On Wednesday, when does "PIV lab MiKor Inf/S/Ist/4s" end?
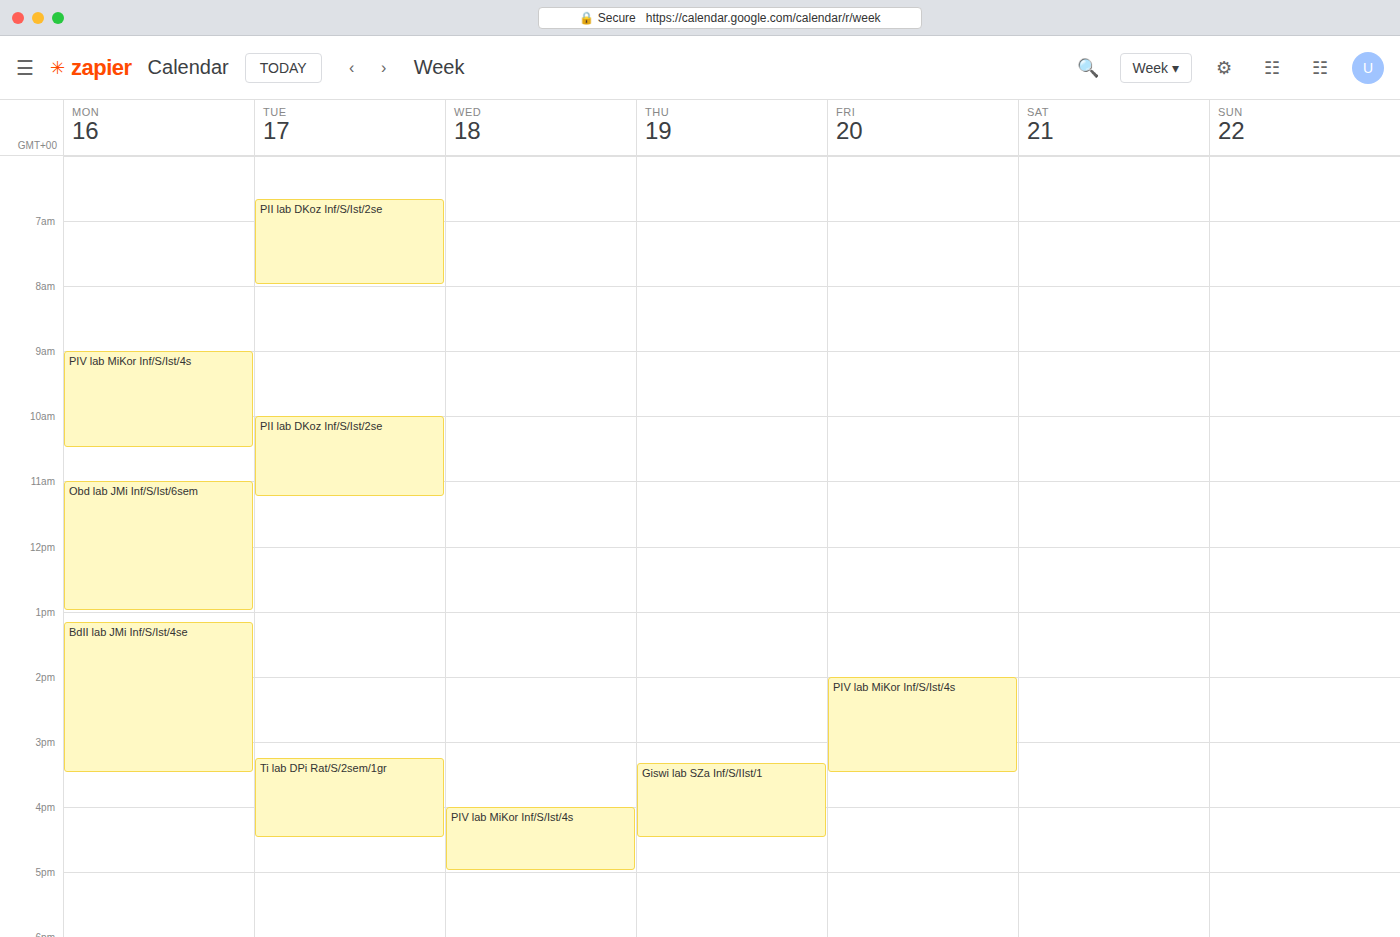
17:00